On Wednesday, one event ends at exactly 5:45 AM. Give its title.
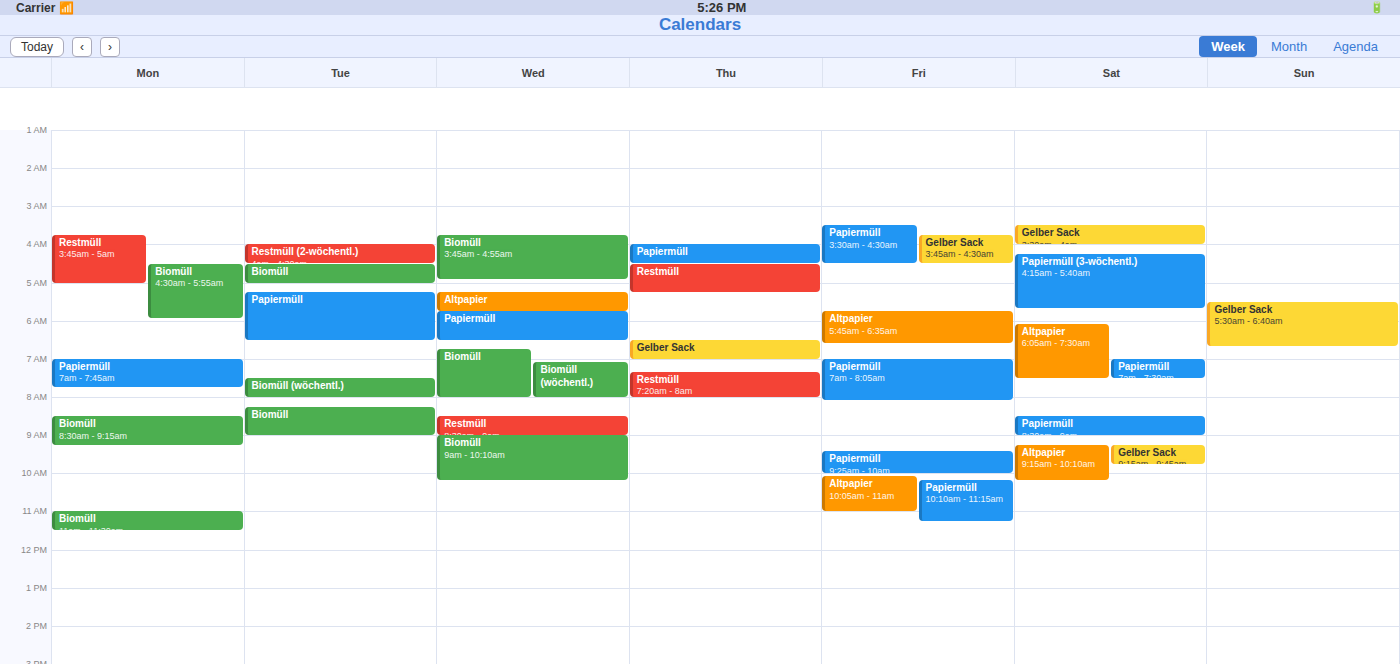
"Altpapier"